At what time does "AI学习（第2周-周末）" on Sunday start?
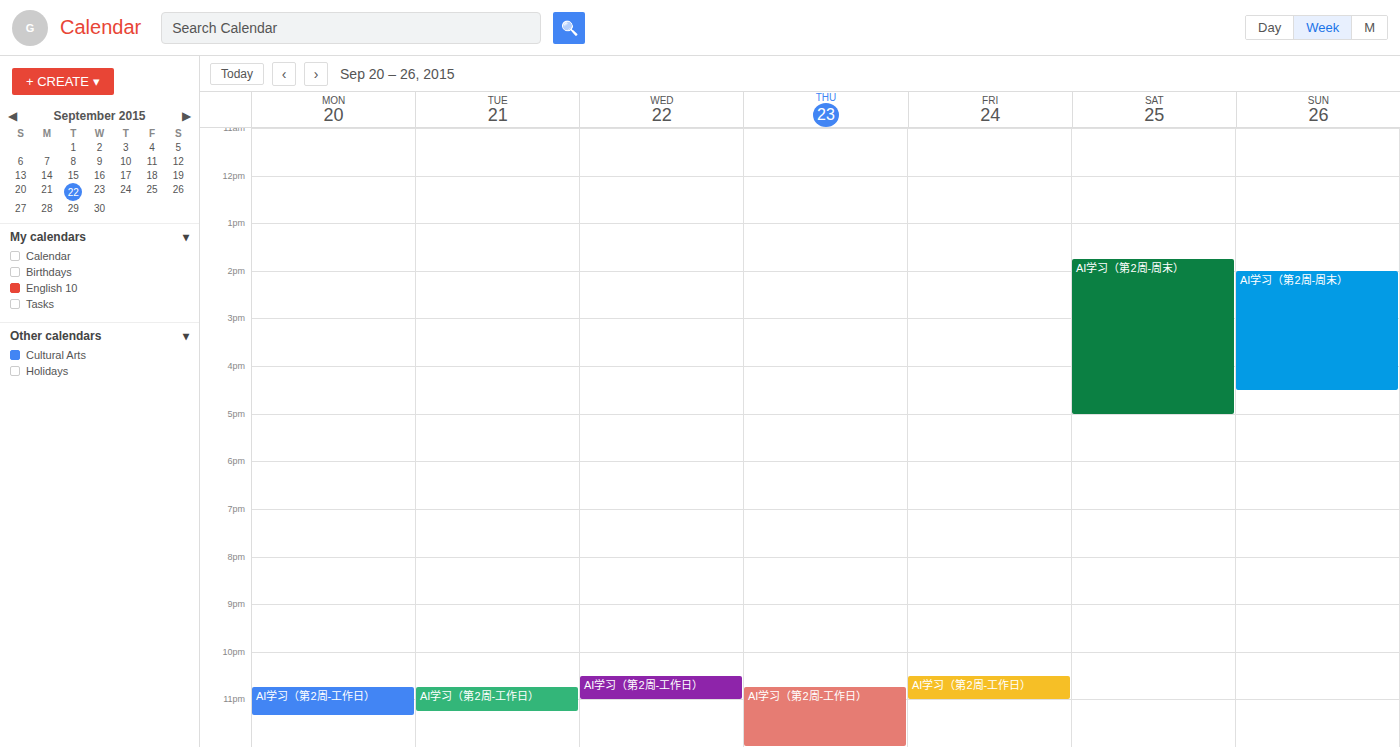
2:00 PM